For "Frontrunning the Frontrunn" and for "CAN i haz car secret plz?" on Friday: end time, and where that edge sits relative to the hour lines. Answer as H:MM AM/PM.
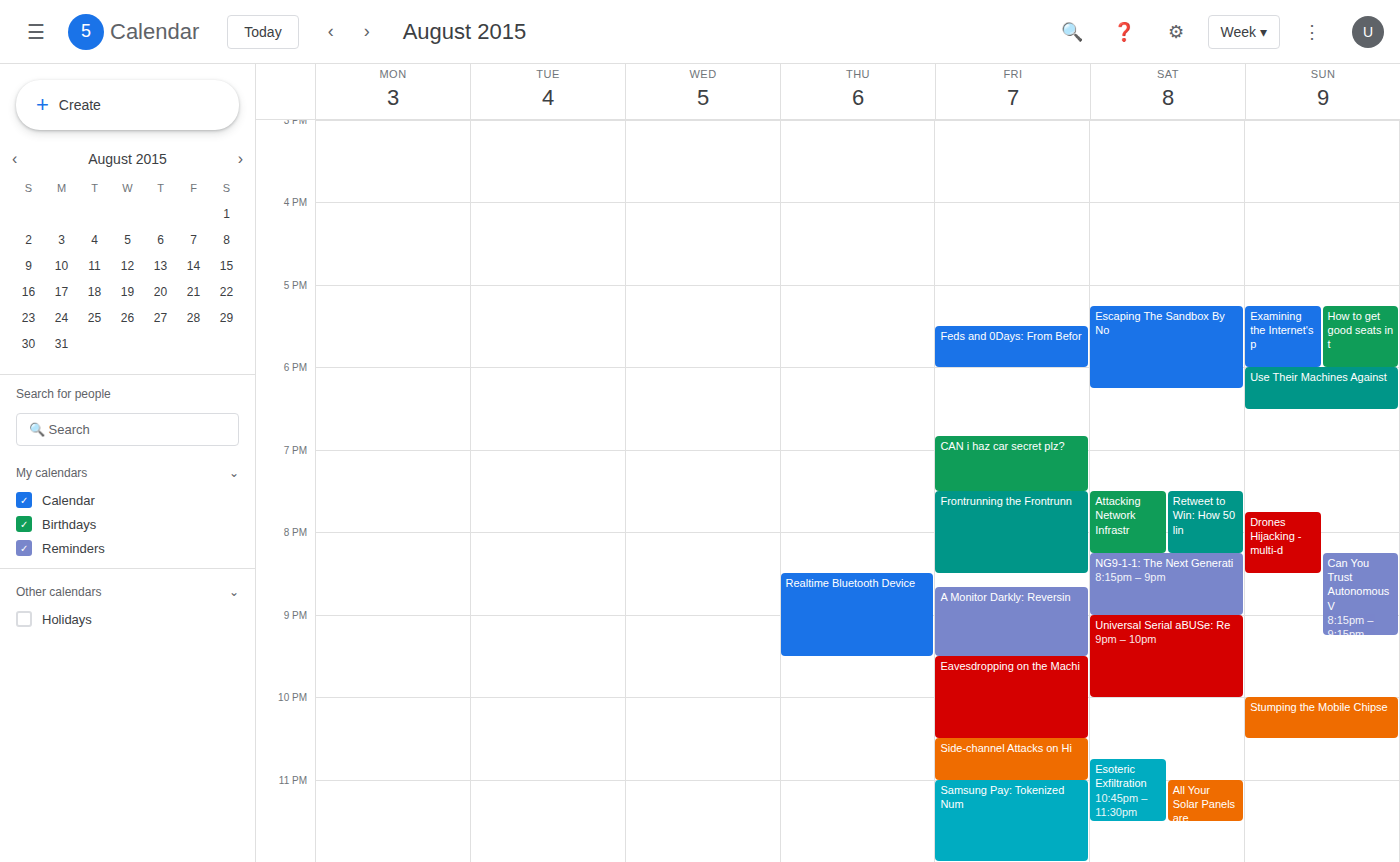
"Frontrunning the Frontrunn": 8:30 PM, halfway between the 8 PM and 9 PM lines. "CAN i haz car secret plz?": 7:30 PM, halfway between the 7 PM and 8 PM lines.